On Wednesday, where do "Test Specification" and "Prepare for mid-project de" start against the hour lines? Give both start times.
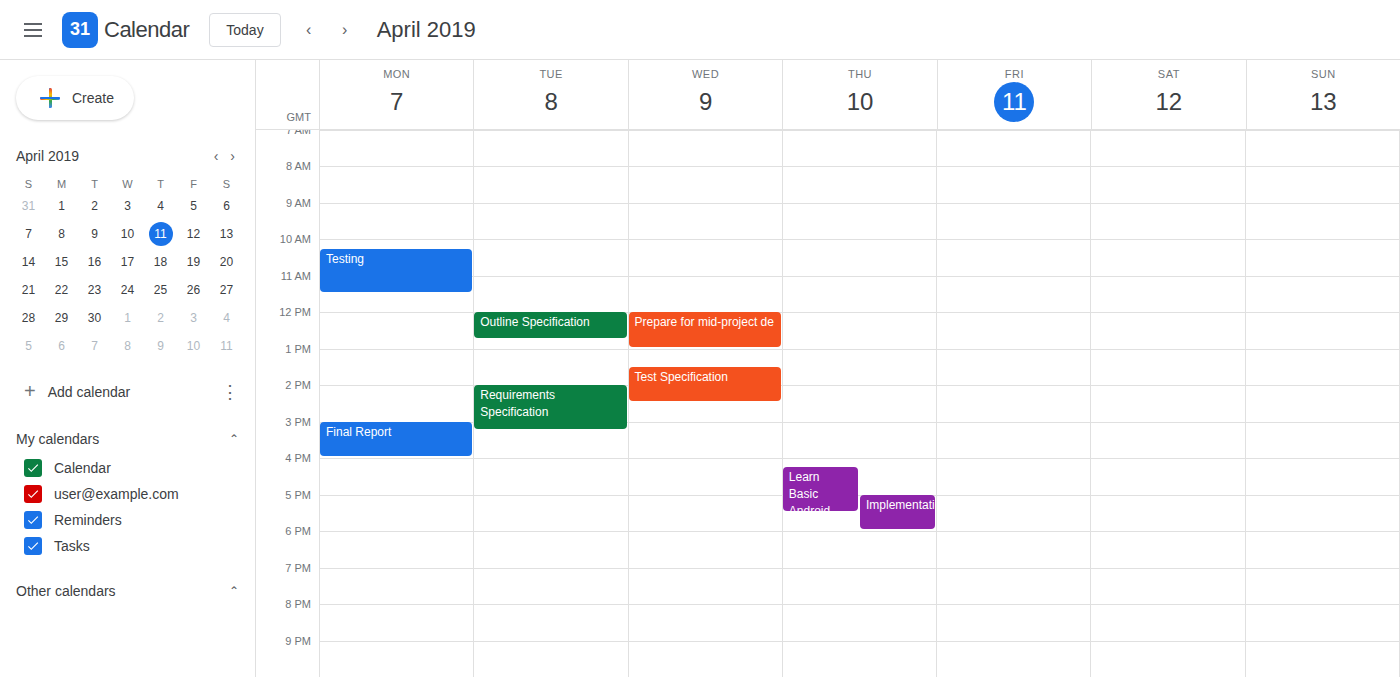
"Test Specification": 1:30 PM, halfway between the 1 PM and 2 PM lines. "Prepare for mid-project de": 12:00 PM, exactly on the 12 PM line.